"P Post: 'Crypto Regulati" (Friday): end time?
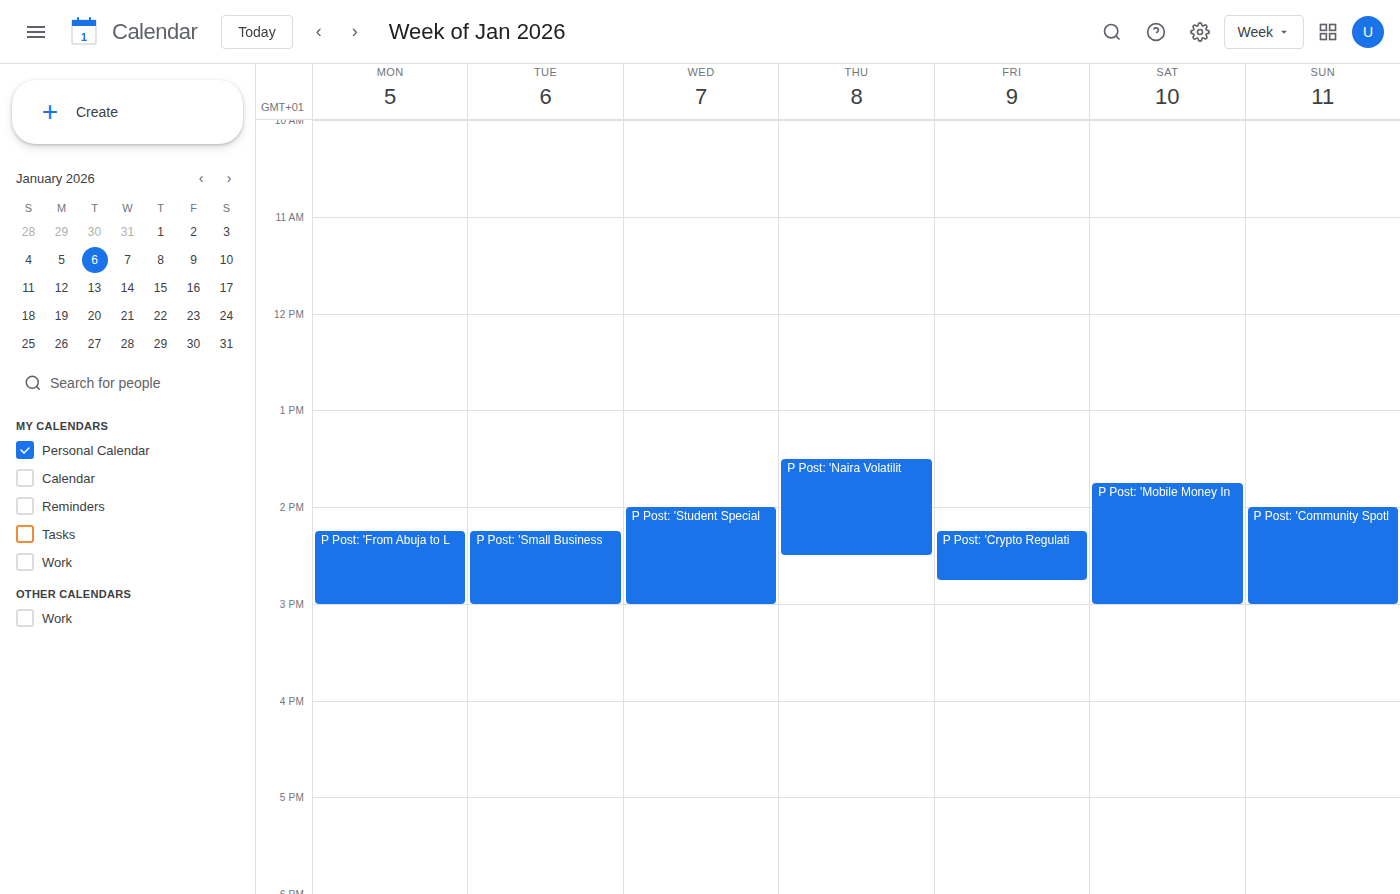
2:45 PM